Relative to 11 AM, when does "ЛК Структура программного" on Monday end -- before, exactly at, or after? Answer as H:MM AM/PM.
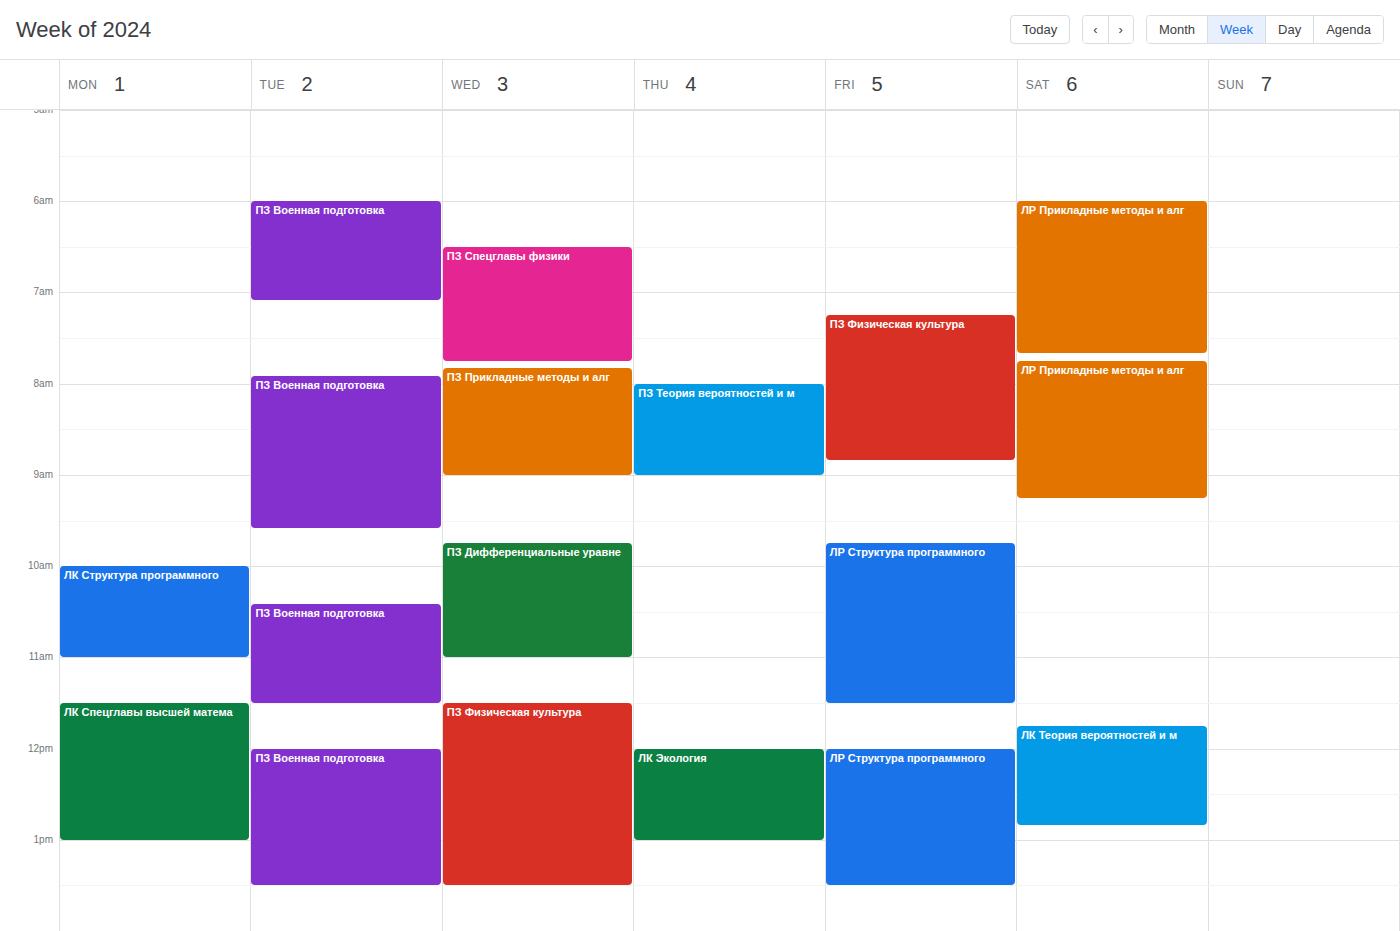
11:00 AM -- exactly at 11 AM, on the 11 AM line.